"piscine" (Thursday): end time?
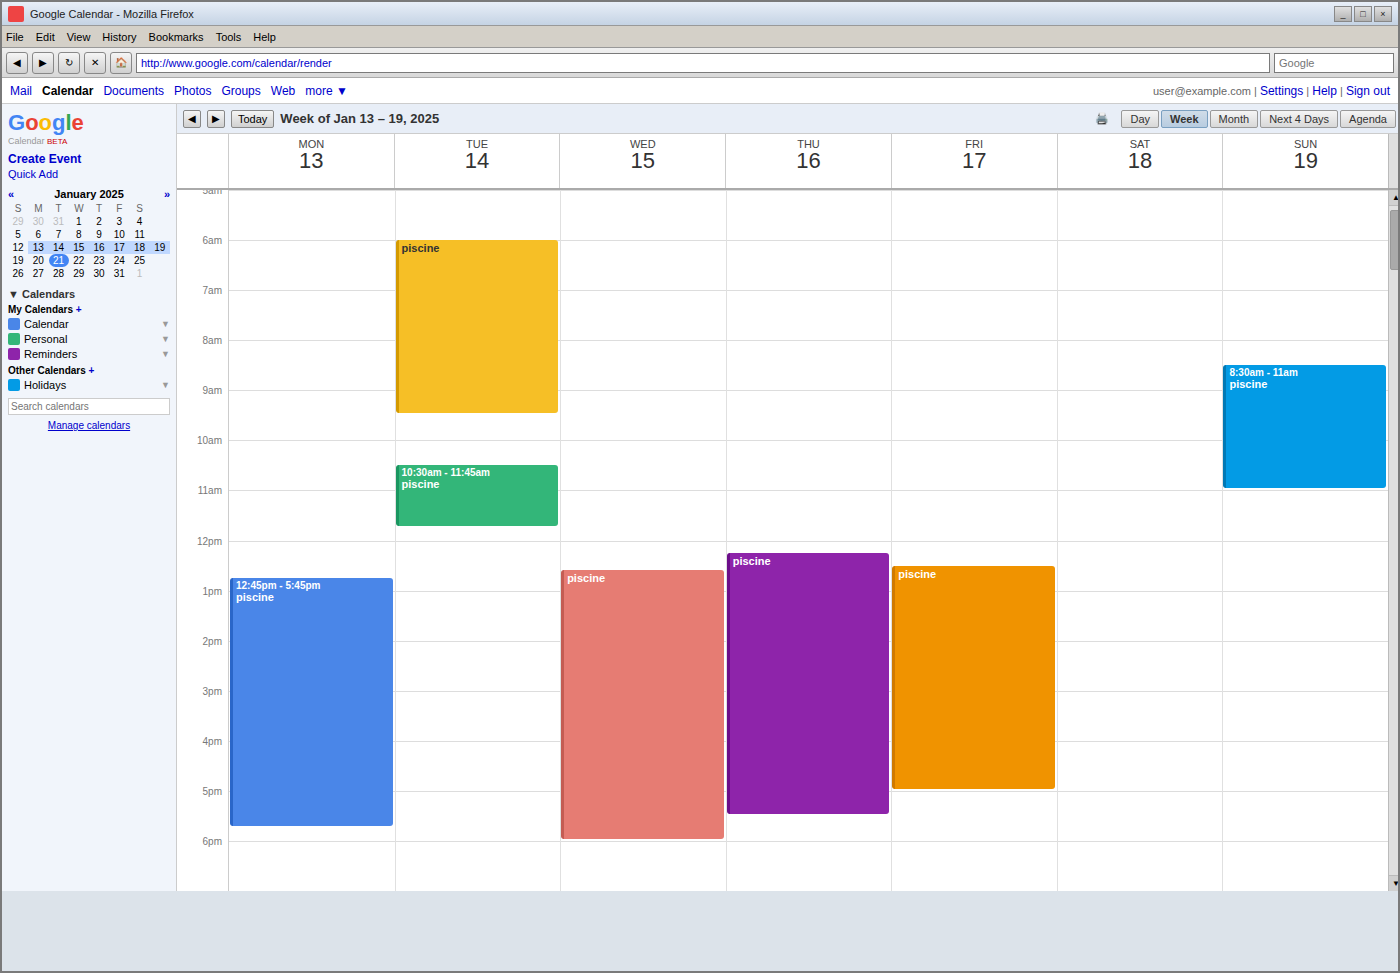
5:30 PM